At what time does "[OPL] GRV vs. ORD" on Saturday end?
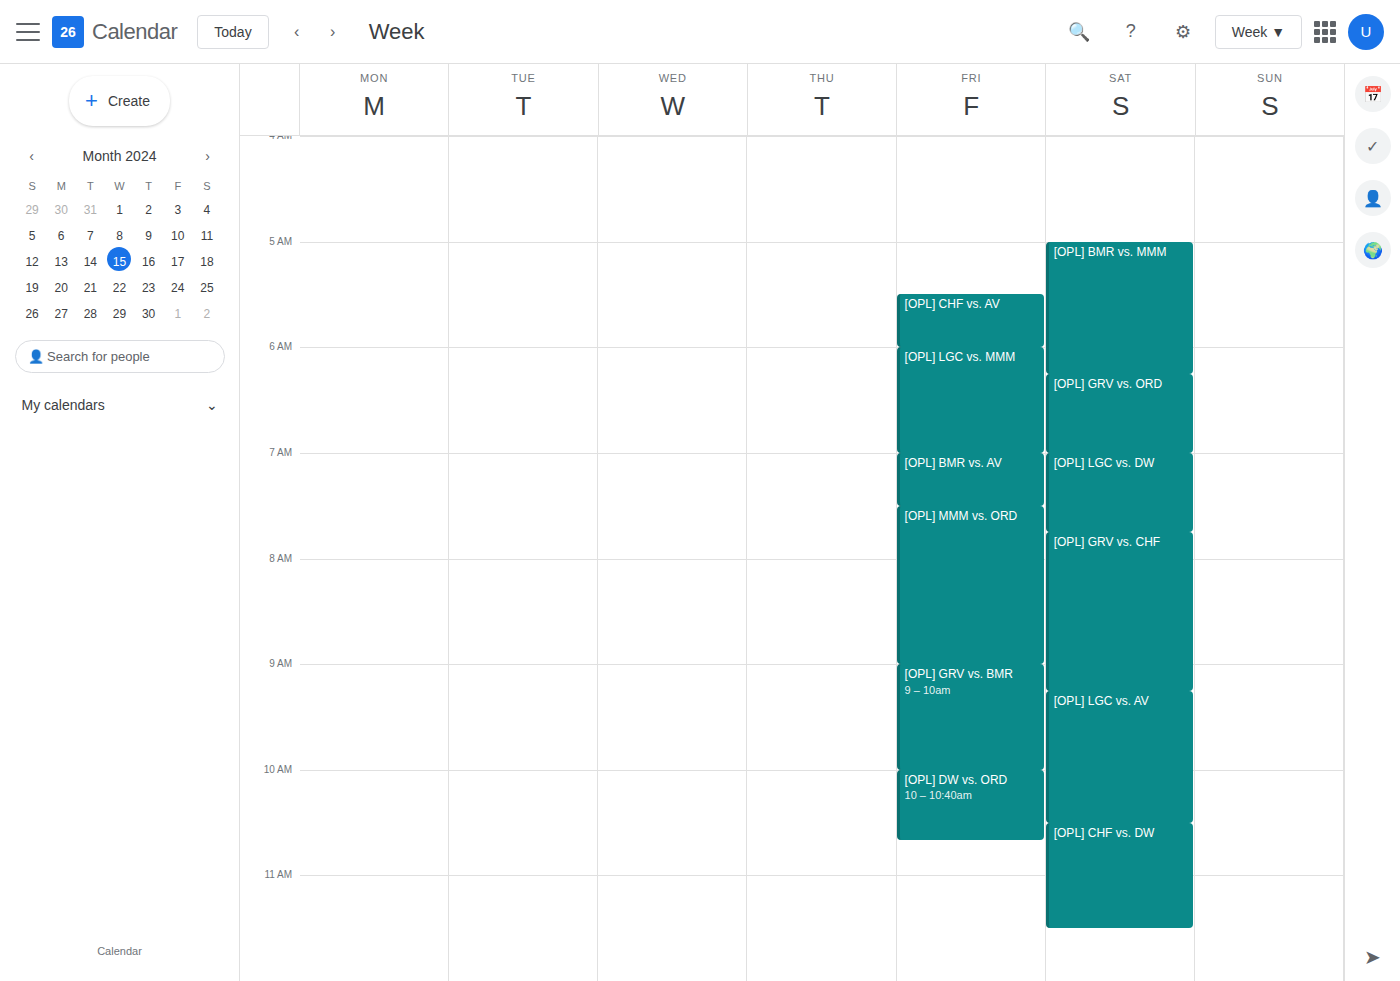
7:00 AM